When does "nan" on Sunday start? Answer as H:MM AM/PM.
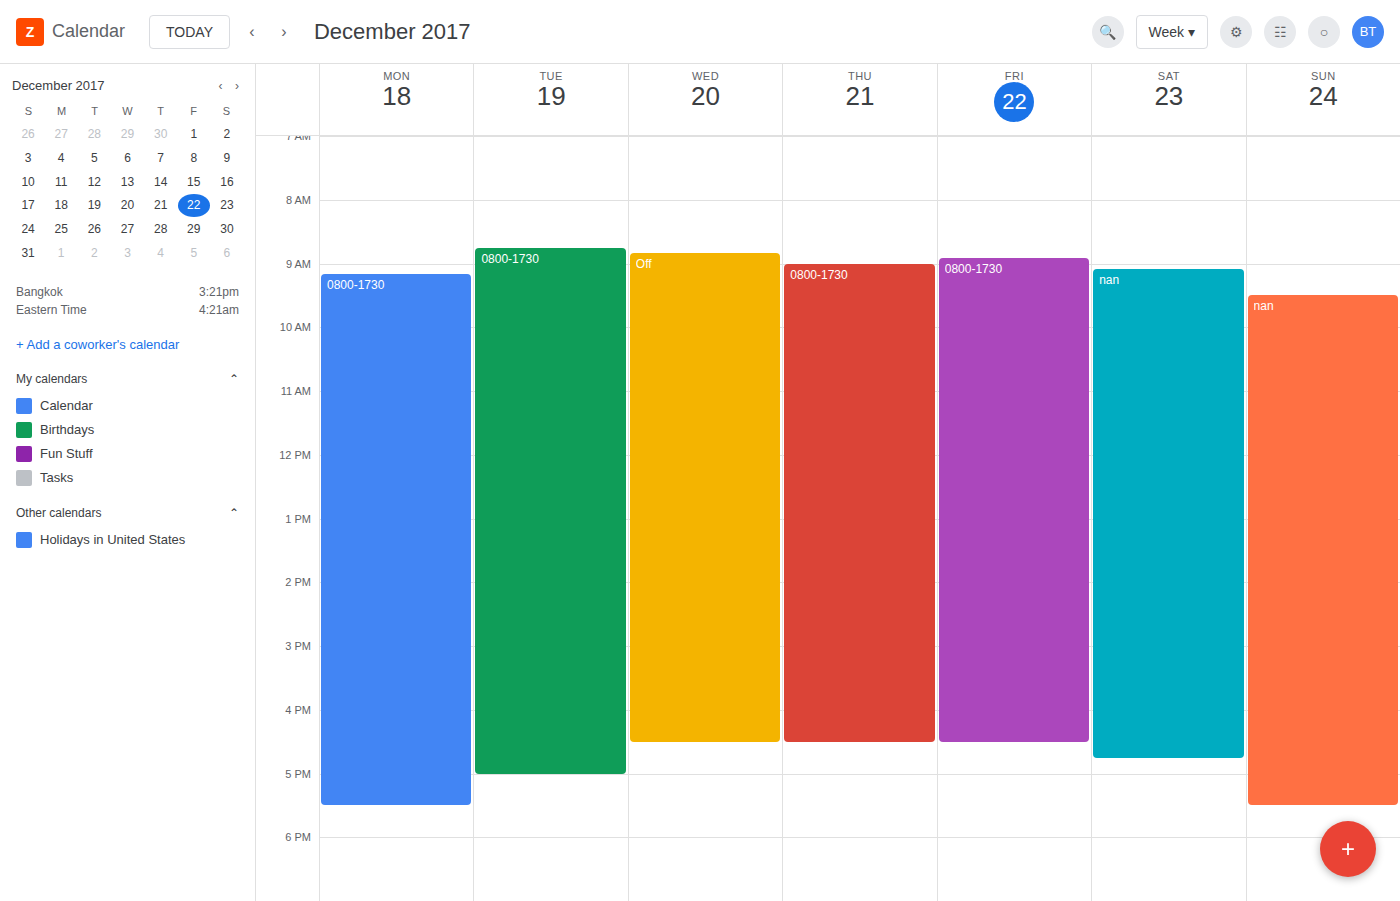
9:30 AM